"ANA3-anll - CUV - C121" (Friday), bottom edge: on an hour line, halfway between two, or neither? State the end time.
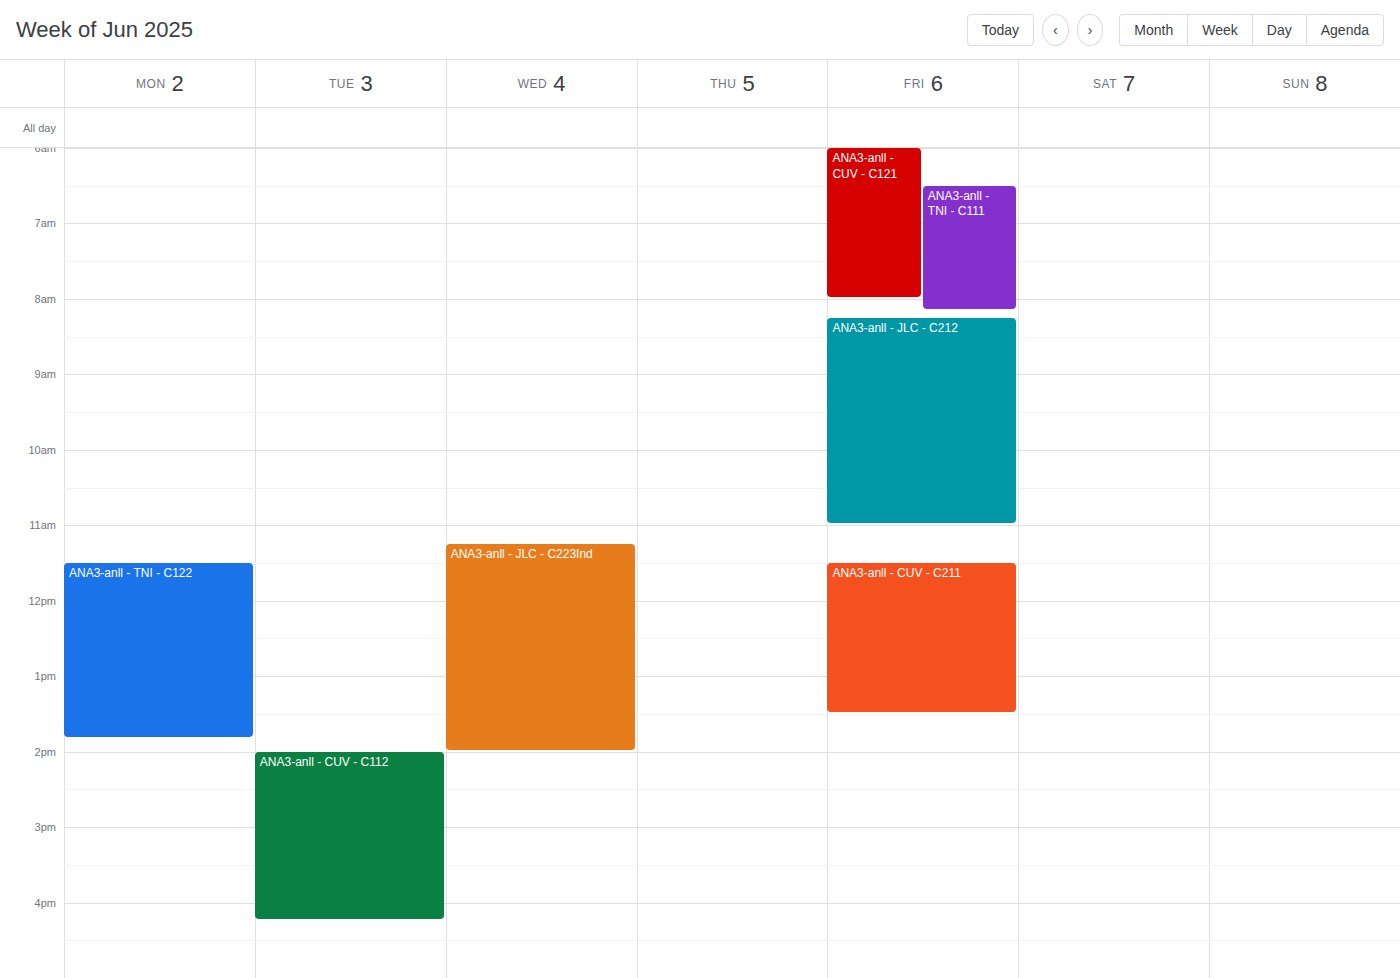
08:00 -- exactly on the 08:00 line.